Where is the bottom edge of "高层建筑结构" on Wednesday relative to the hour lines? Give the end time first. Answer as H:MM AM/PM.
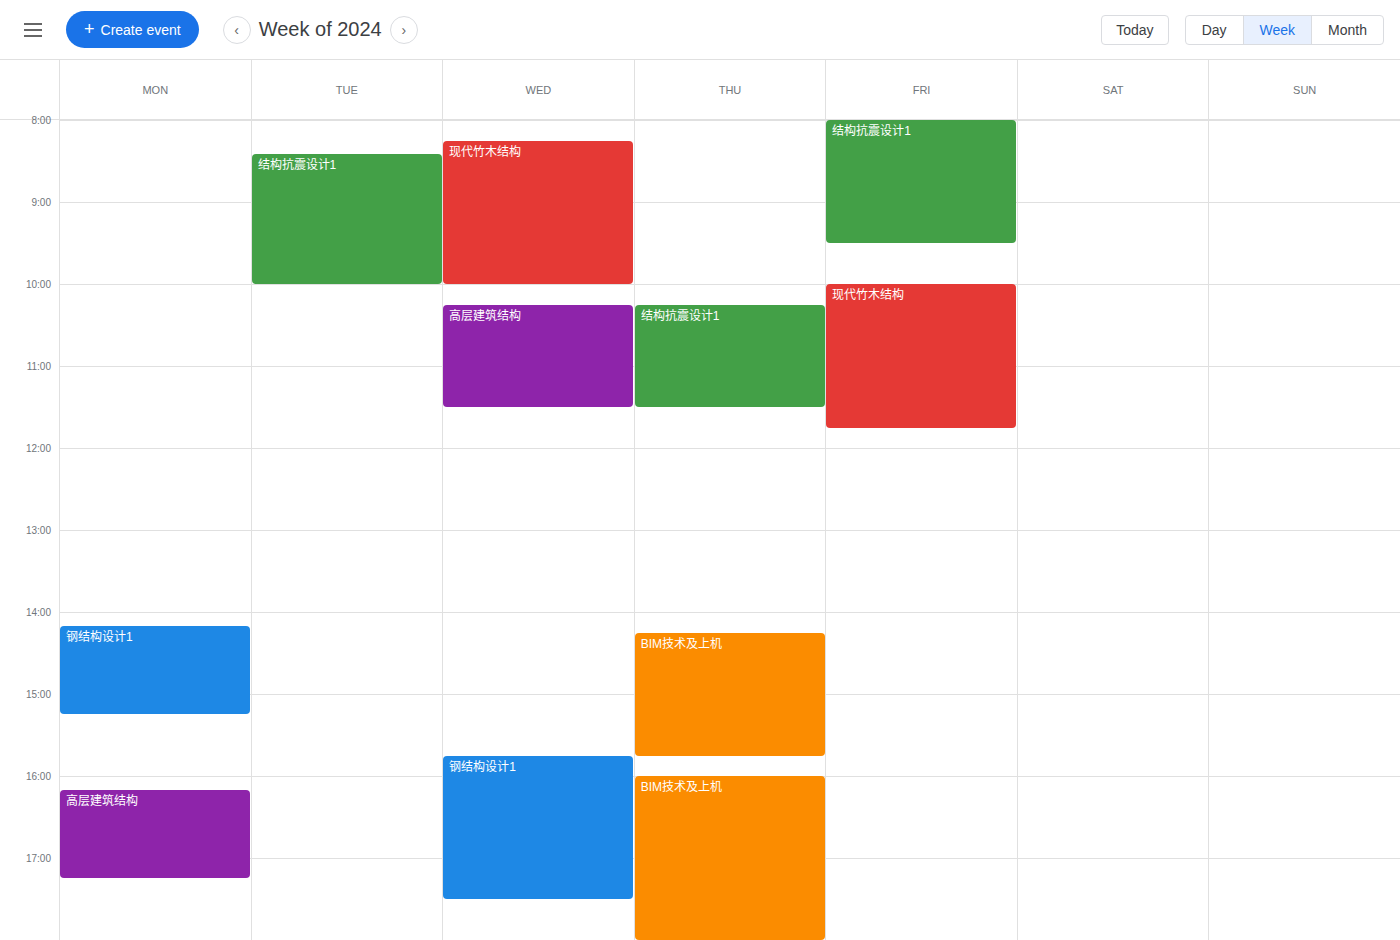
11:30 AM -- halfway between the 11 AM and 12 PM lines.